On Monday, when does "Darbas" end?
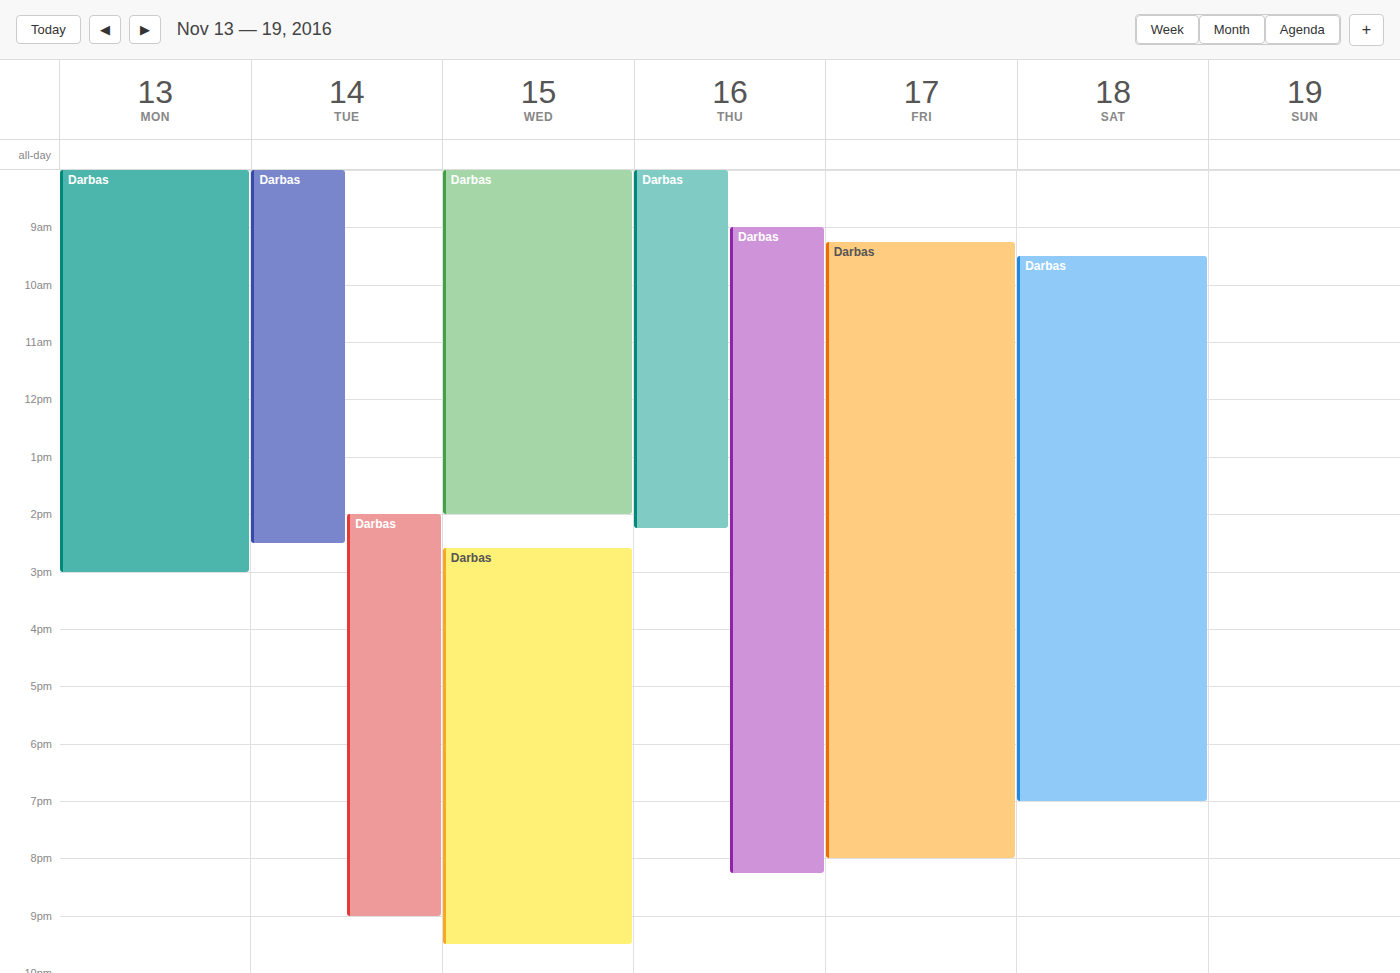
3:00 PM